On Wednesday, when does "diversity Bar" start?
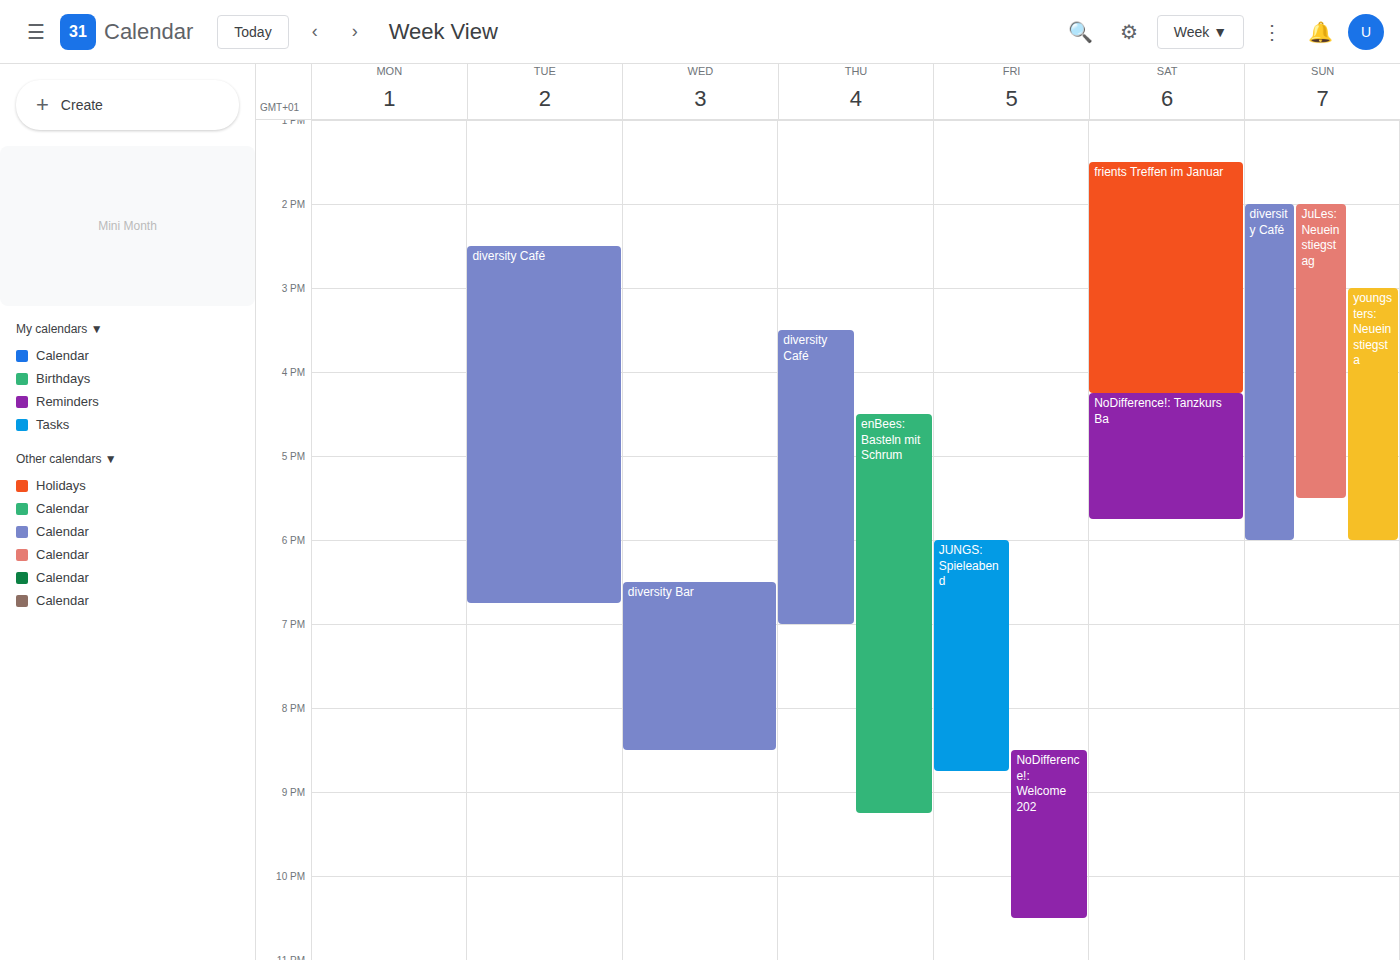
18:30